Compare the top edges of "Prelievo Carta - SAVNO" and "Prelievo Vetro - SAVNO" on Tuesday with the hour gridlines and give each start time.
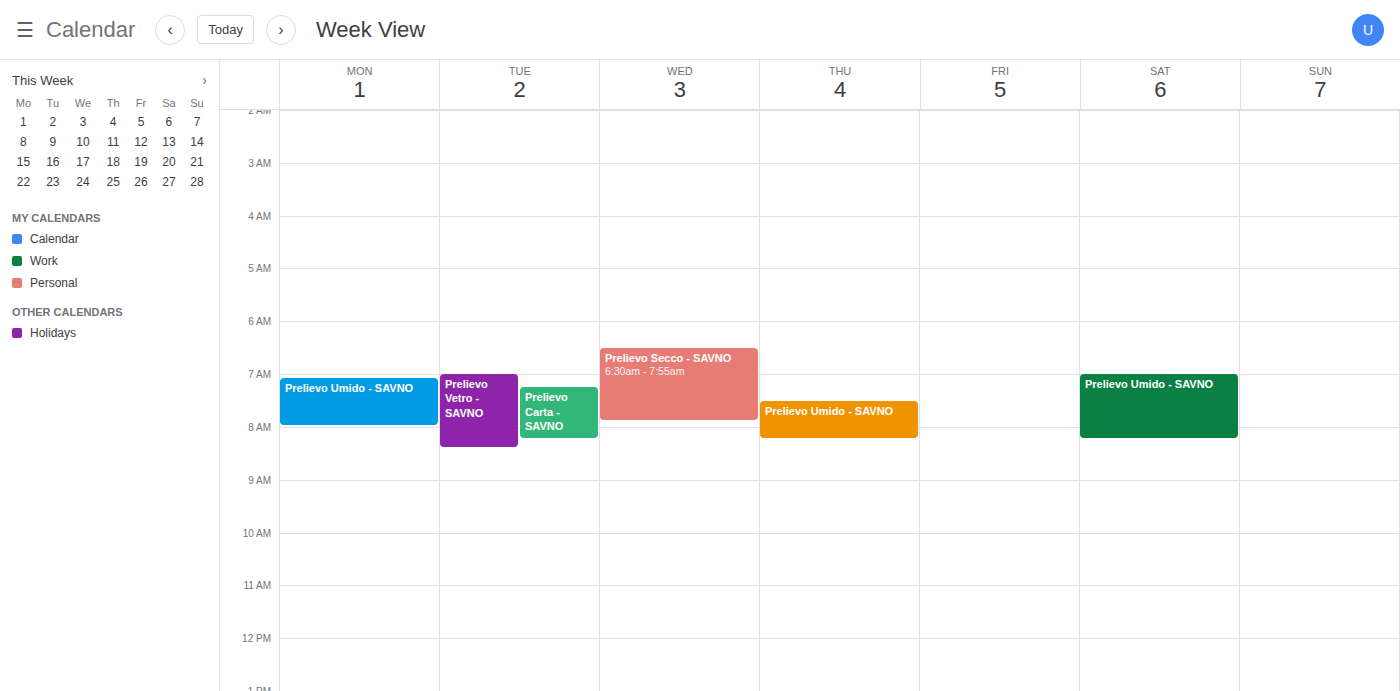
"Prelievo Carta - SAVNO": 7:15 AM, neither: a quarter of the way from the 7 AM line to the 8 AM line. "Prelievo Vetro - SAVNO": 7:00 AM, exactly on the 7 AM line.